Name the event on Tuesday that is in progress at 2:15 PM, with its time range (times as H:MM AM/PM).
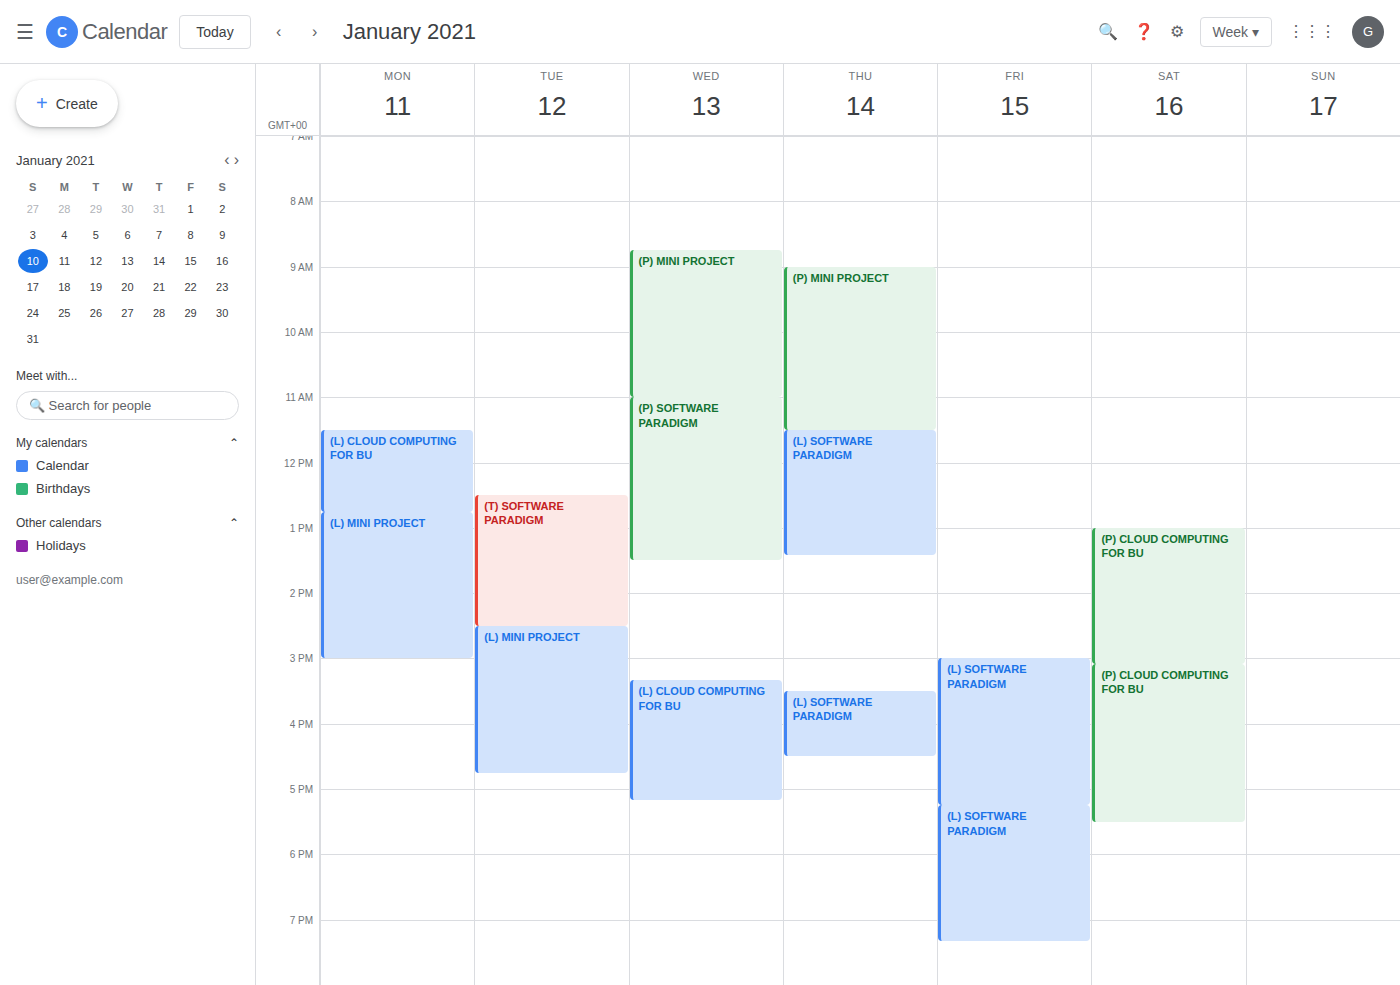
"(T) SOFTWARE PARADIGM", 12:30 PM to 2:30 PM